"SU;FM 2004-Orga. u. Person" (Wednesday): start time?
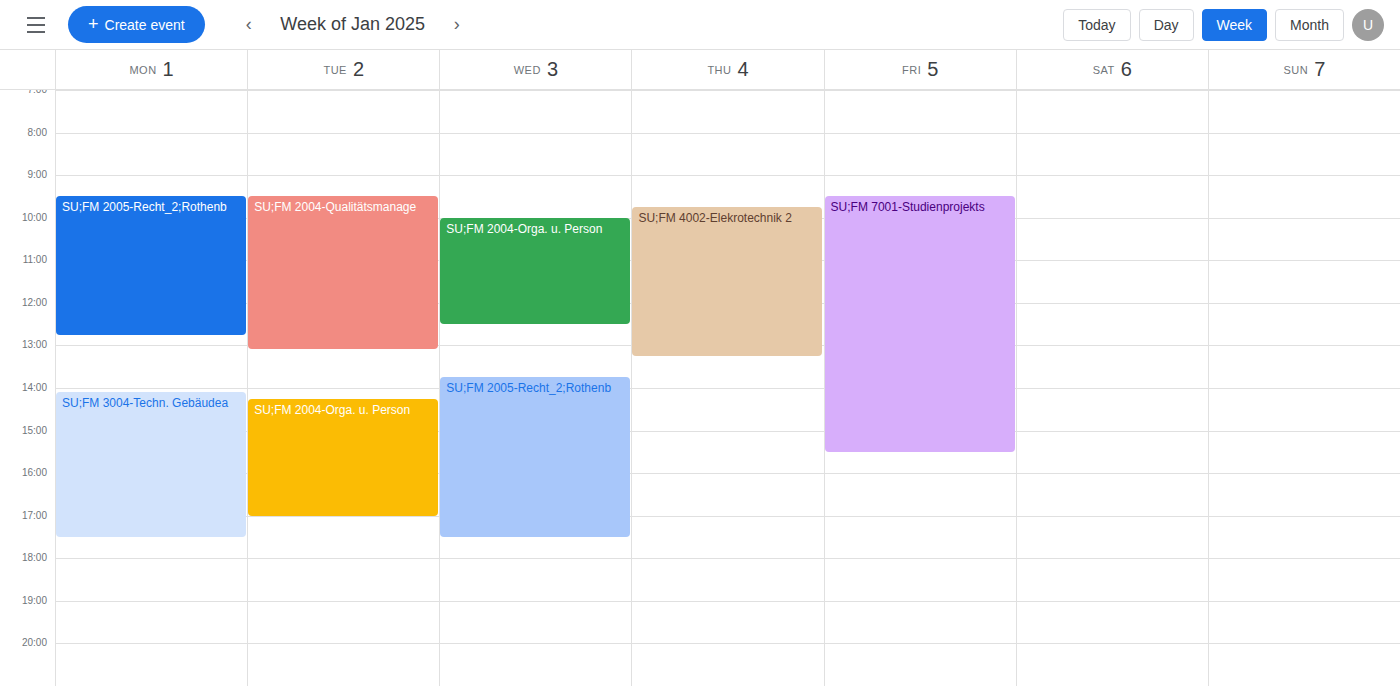
10:00 AM